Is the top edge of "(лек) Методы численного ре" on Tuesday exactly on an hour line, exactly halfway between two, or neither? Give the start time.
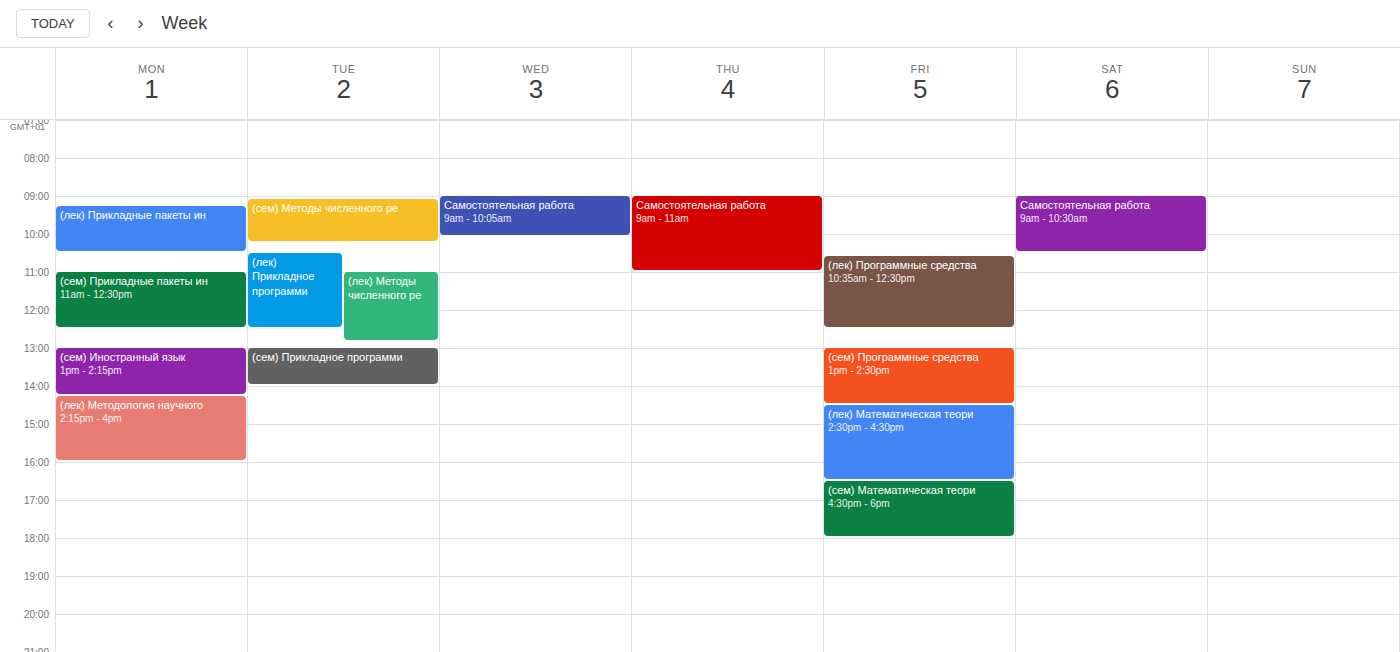
11:00 AM -- exactly on the 11 AM line.